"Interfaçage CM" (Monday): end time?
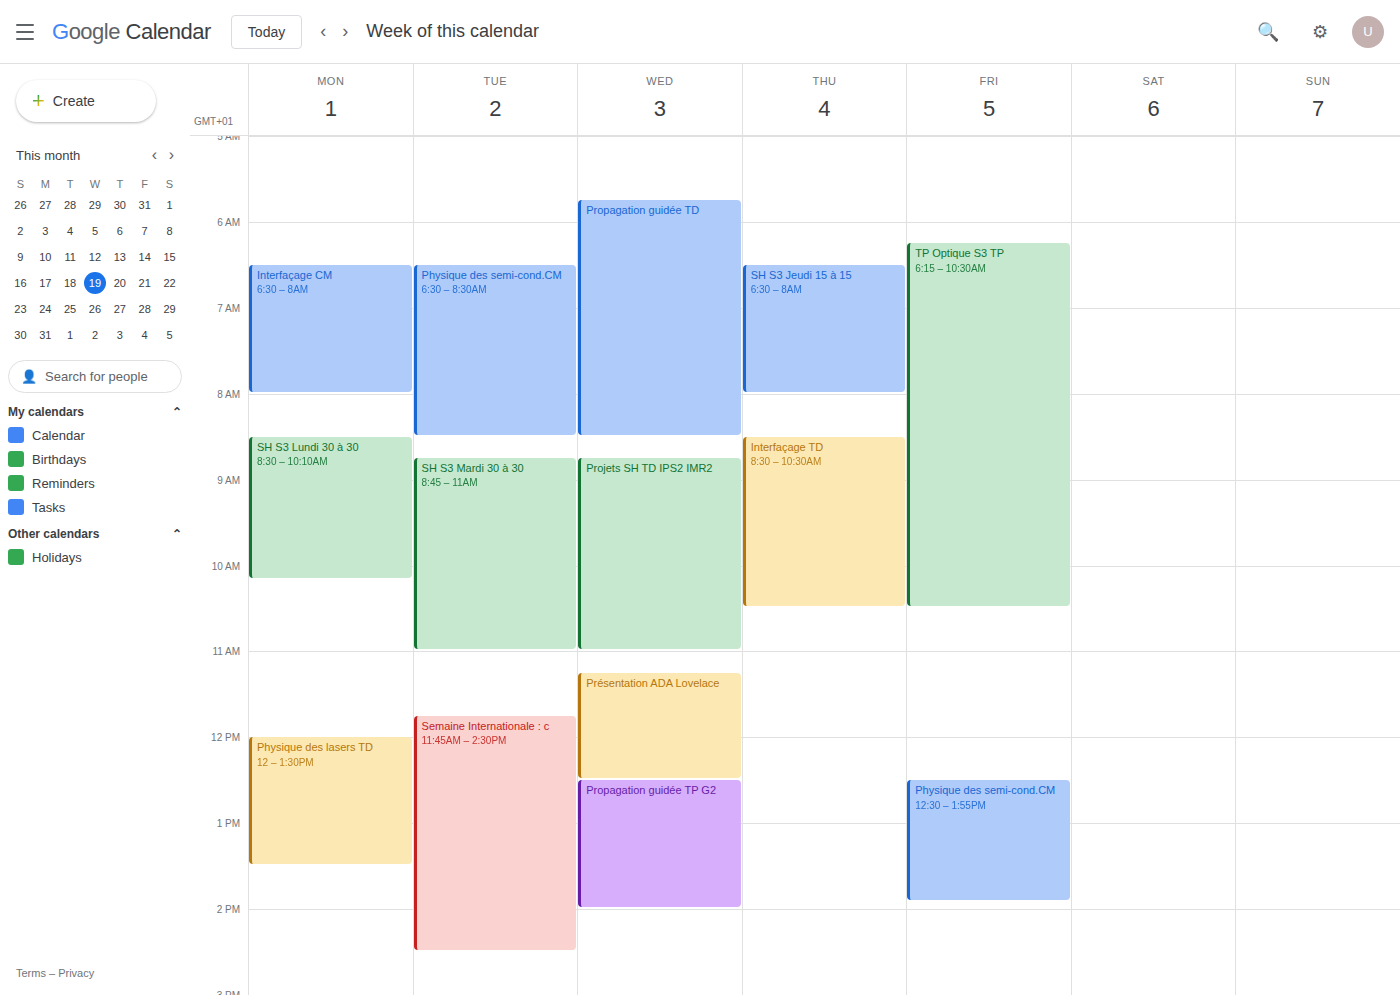
8:00 AM